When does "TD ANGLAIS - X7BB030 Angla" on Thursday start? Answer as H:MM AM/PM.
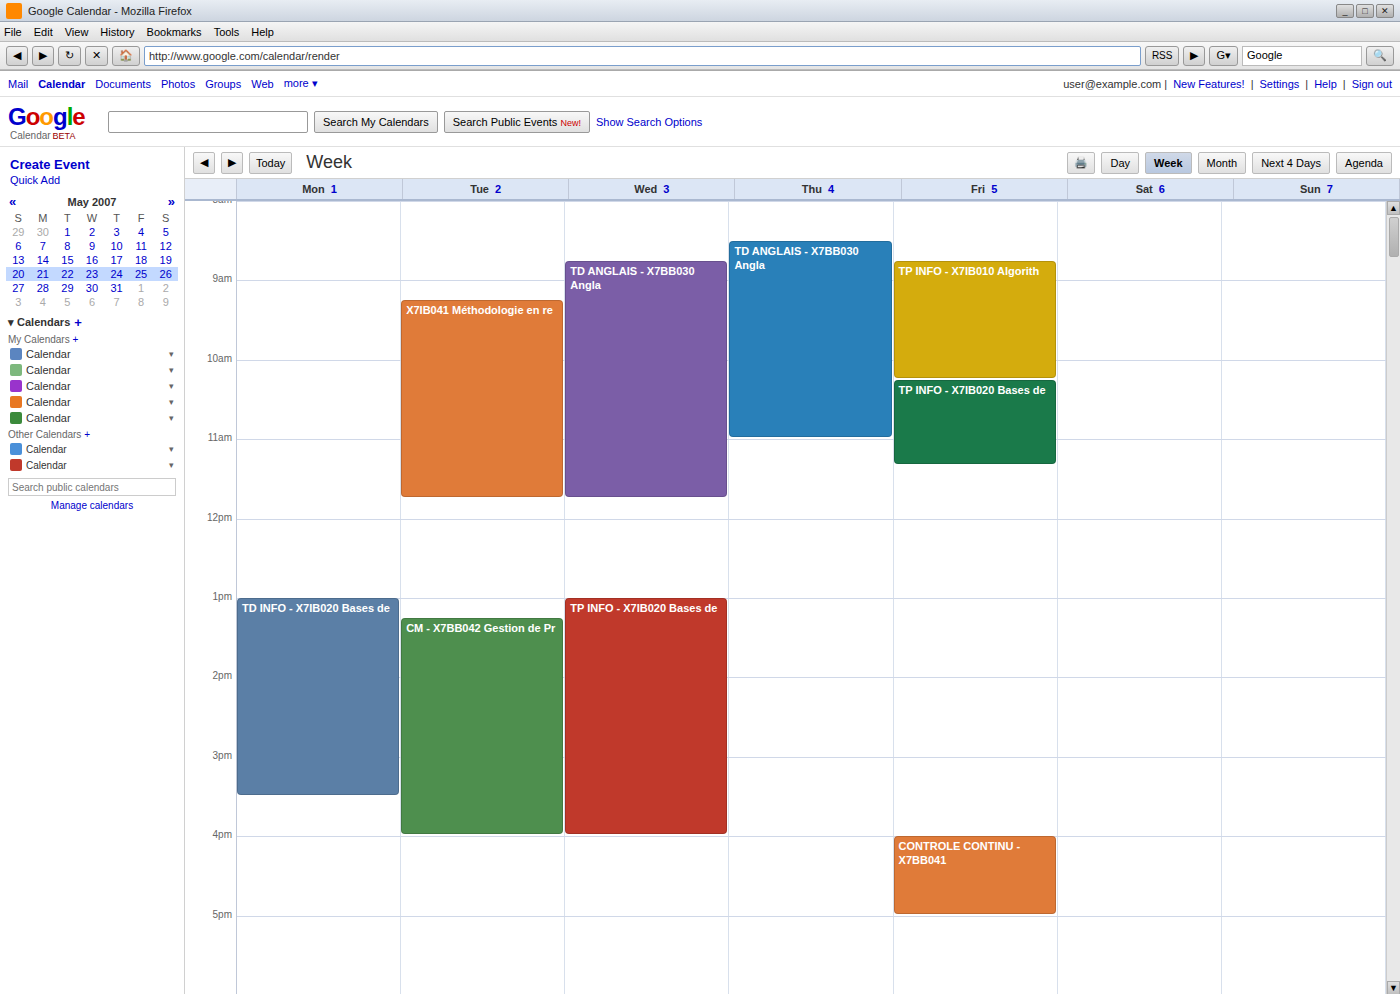
8:30 AM